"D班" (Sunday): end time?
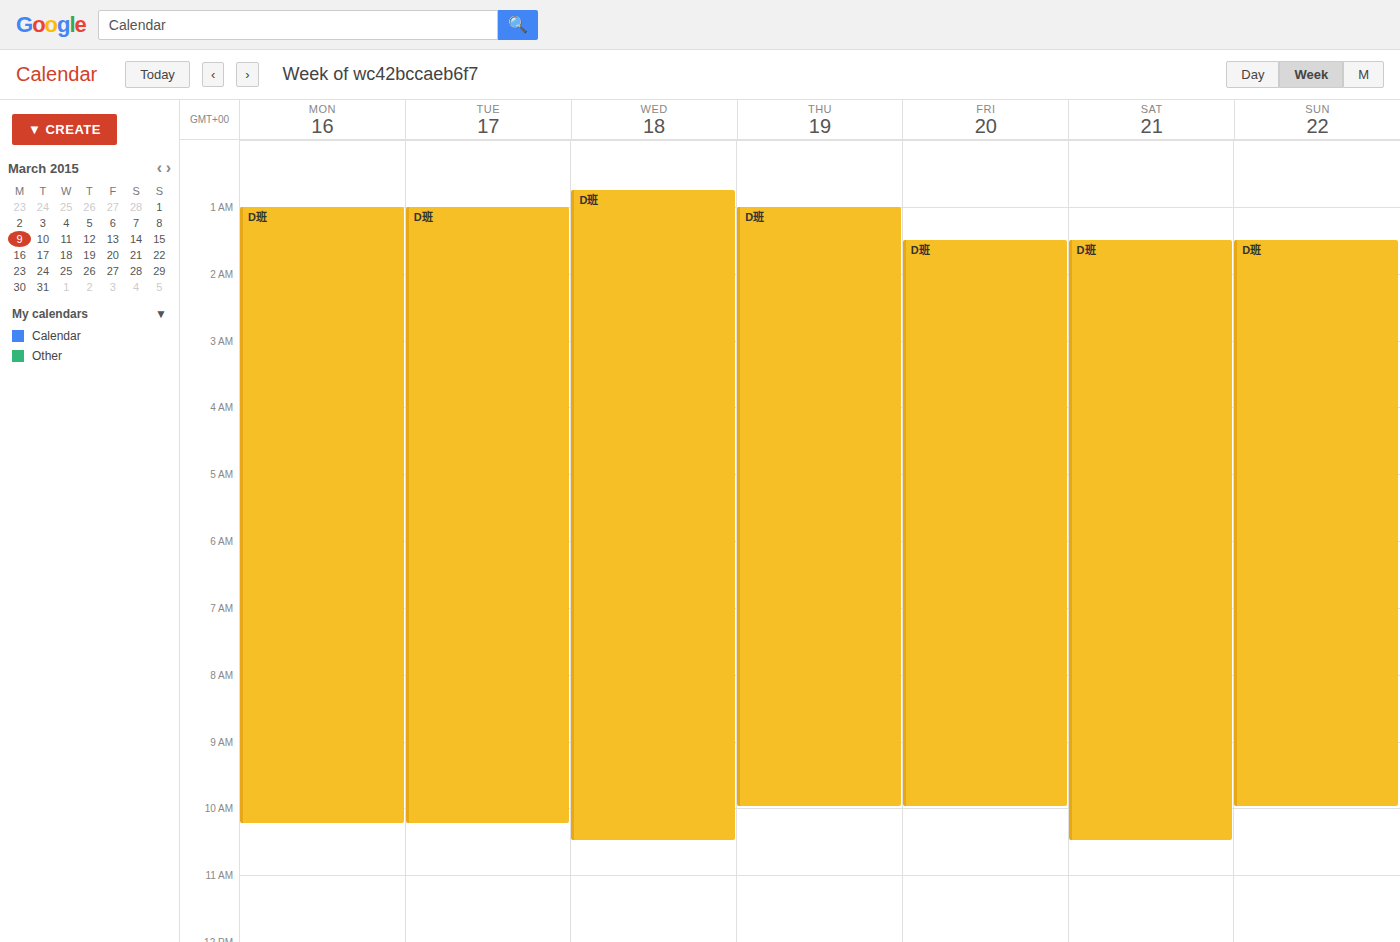
10:00 AM